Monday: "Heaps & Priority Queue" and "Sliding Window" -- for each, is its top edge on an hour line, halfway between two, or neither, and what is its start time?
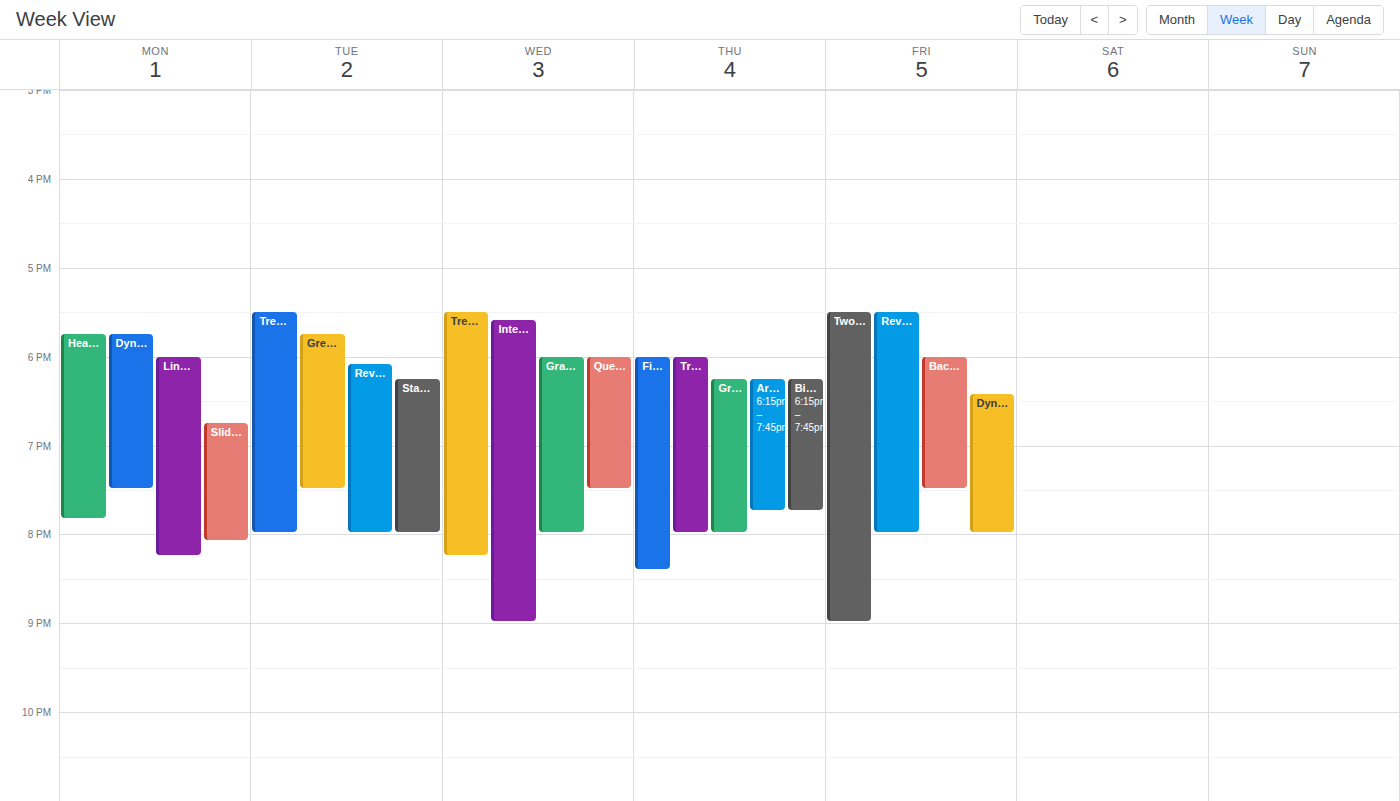
"Heaps & Priority Queue": 5:45 PM, neither: three quarters of the way from the 5 PM line to the 6 PM line. "Sliding Window": 6:45 PM, neither: three quarters of the way from the 6 PM line to the 7 PM line.